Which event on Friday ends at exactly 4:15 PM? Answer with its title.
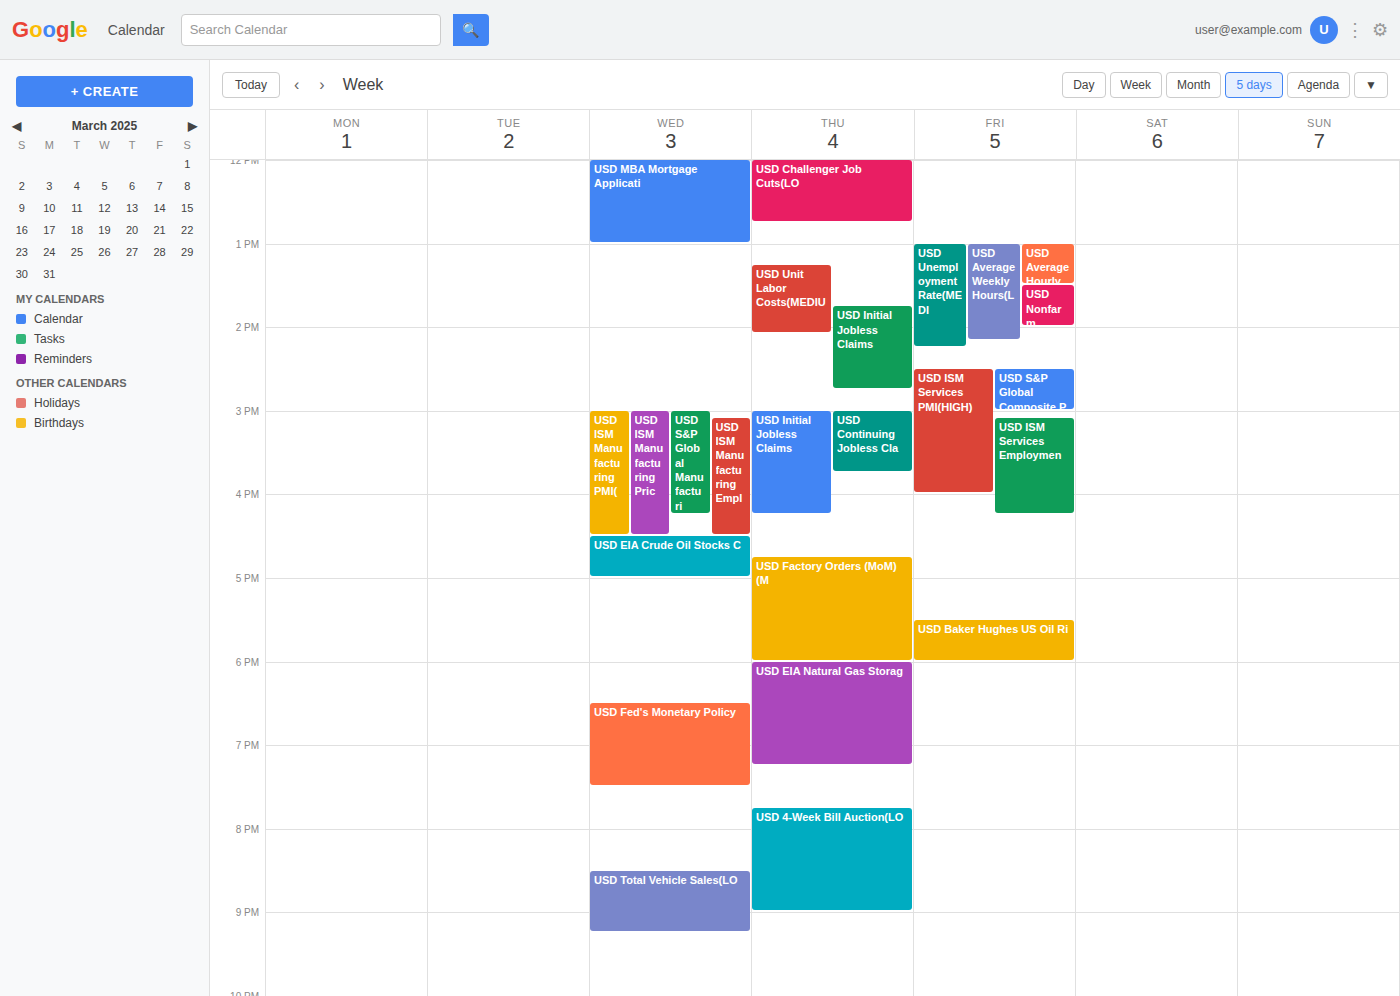
"USD ISM Services Employmen"